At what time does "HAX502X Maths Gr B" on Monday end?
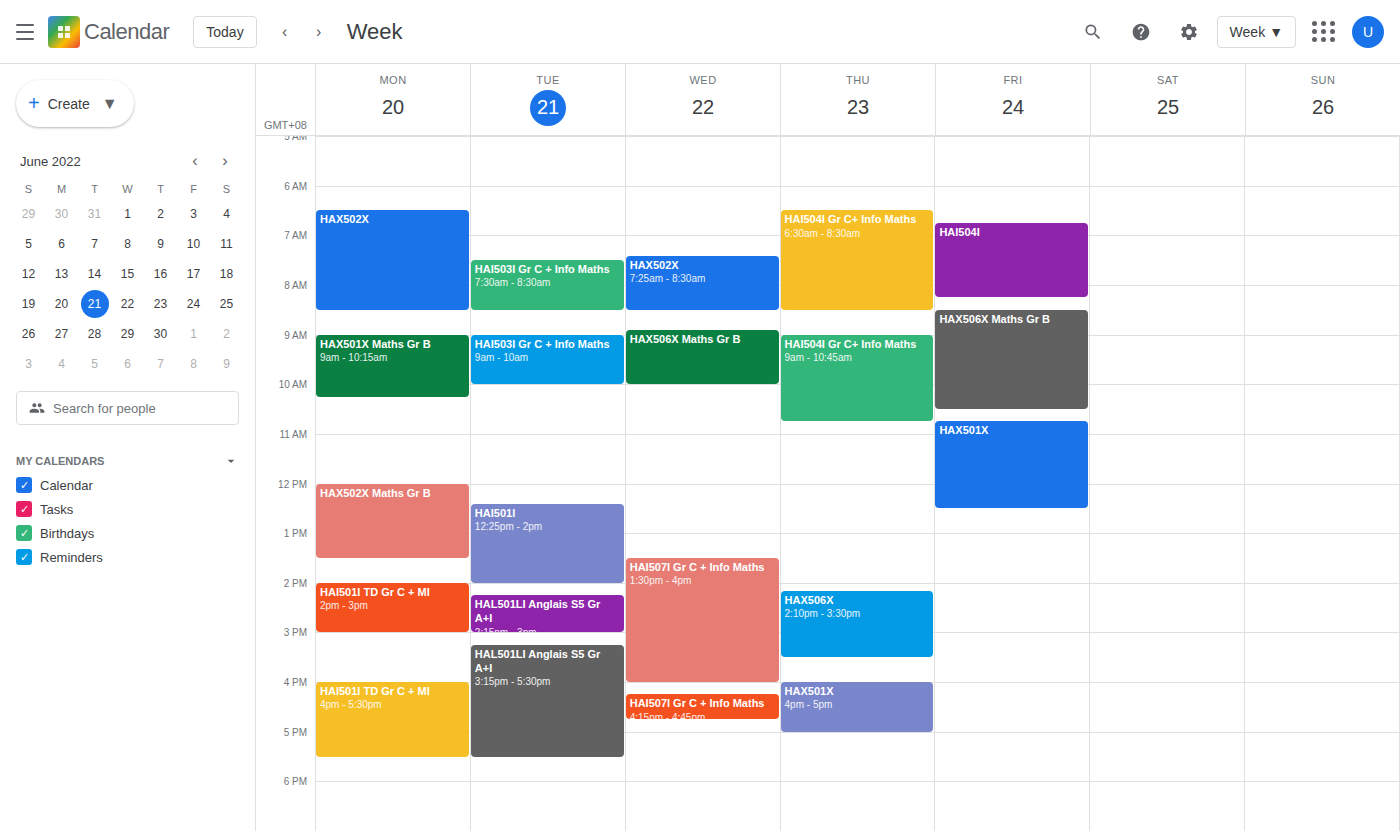
1:30 PM